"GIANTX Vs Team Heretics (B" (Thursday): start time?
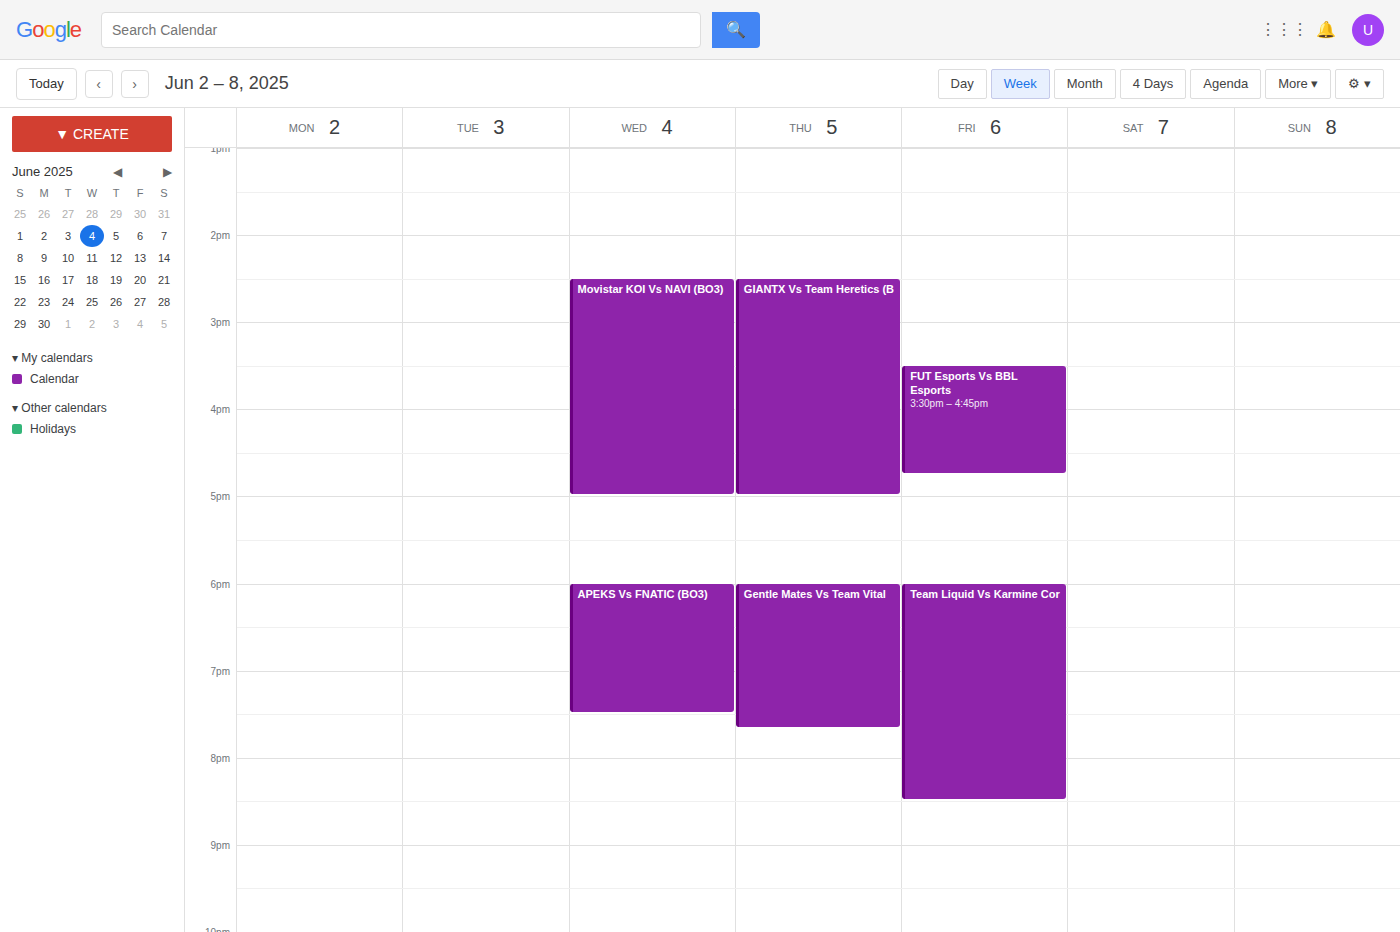
2:30 PM